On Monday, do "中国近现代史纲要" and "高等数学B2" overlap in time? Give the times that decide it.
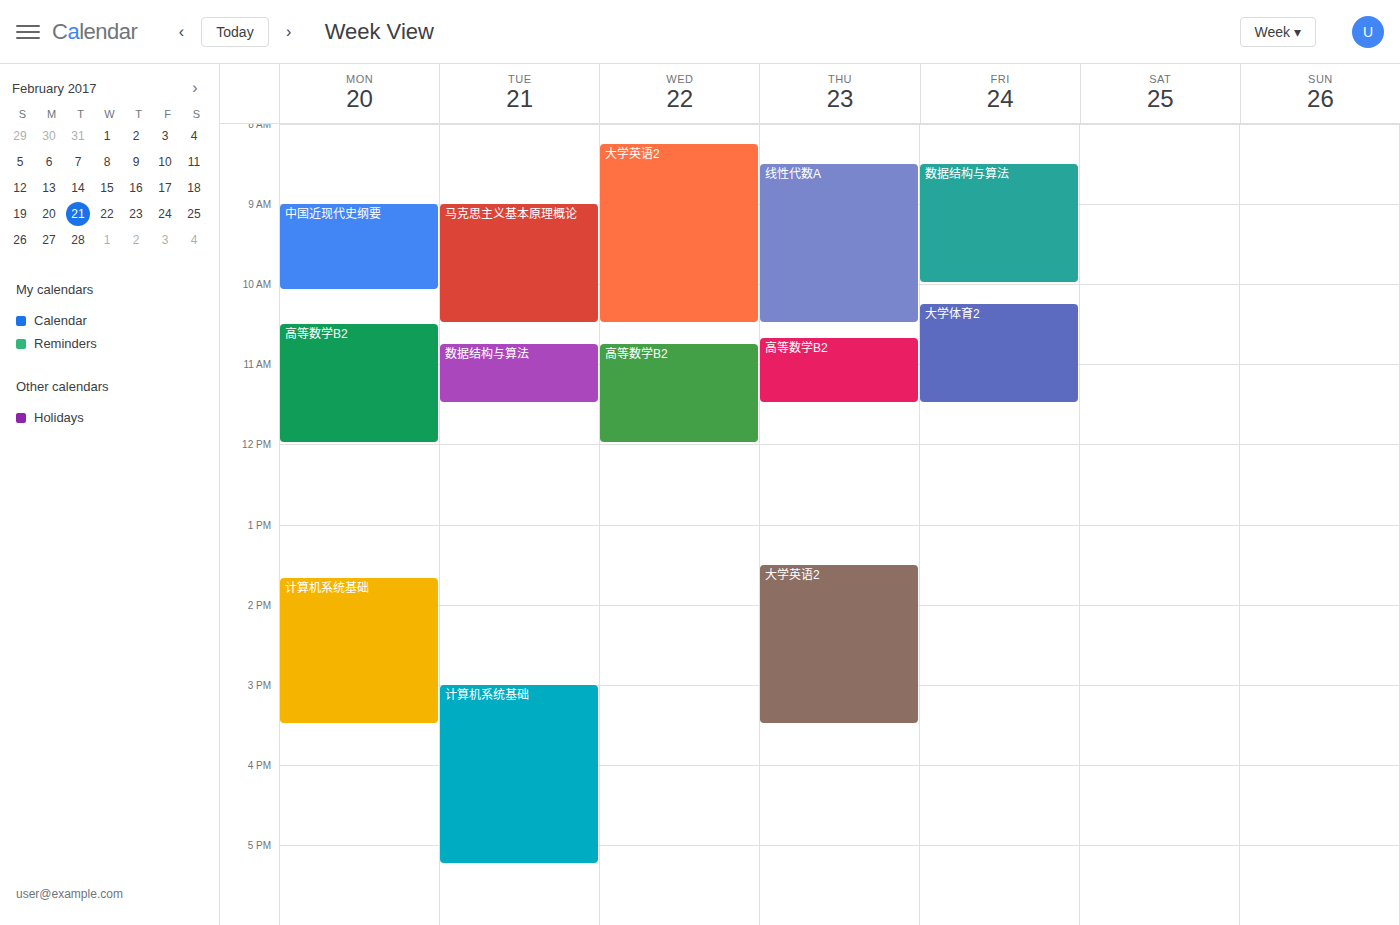
"中国近现代史纲要" ends at 10:05 AM and "高等数学B2" starts at 10:30 AM -- no overlap.